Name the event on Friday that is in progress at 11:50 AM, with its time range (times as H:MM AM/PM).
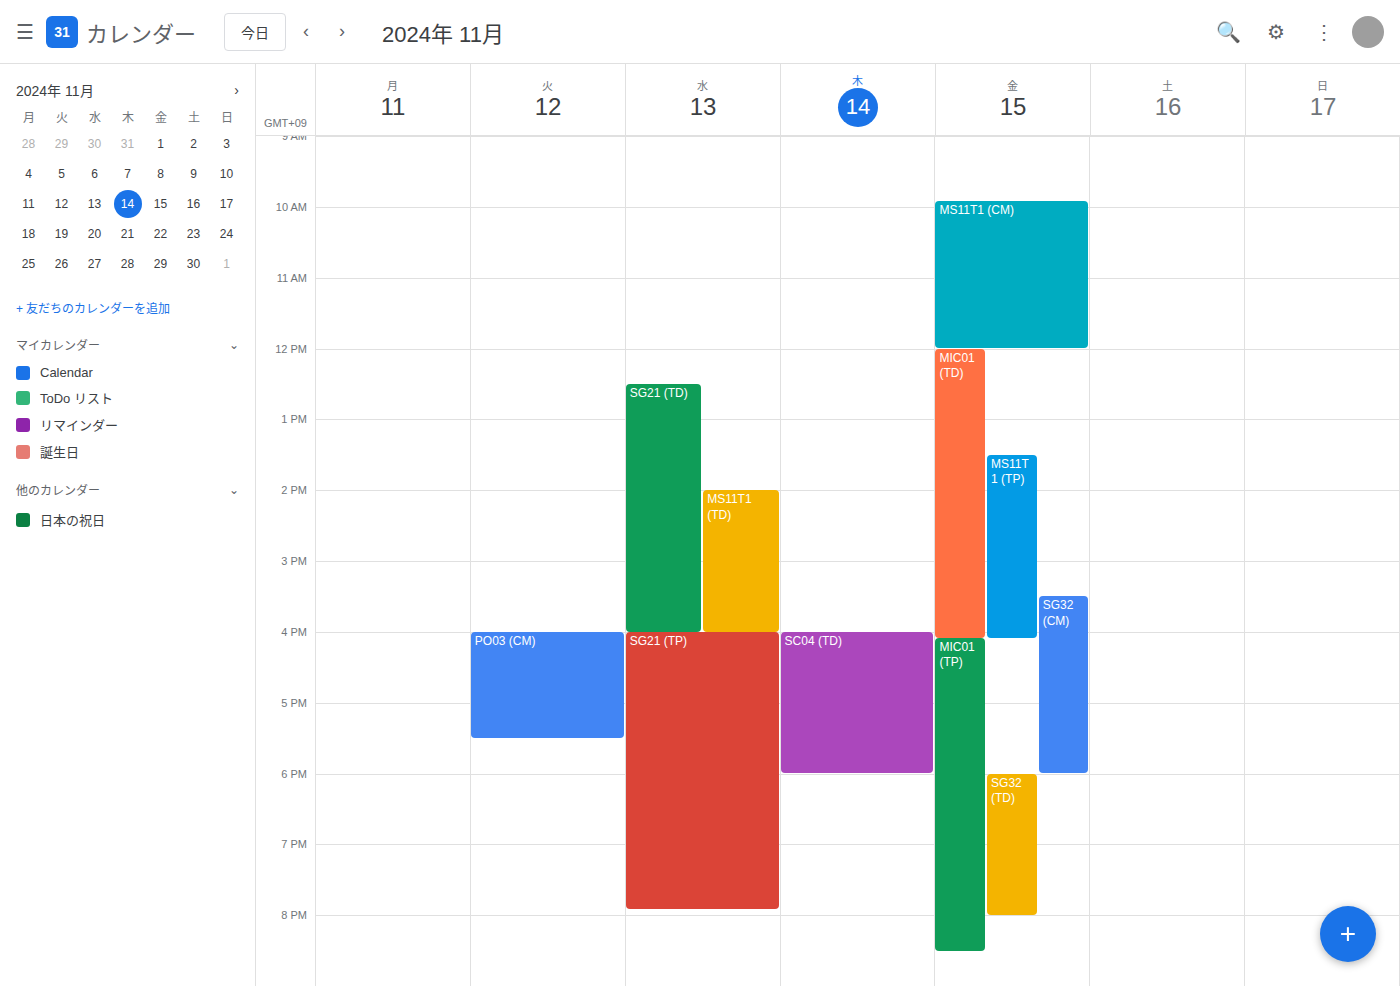
"MS11T1 (CM)", 9:55 AM to 12:00 PM